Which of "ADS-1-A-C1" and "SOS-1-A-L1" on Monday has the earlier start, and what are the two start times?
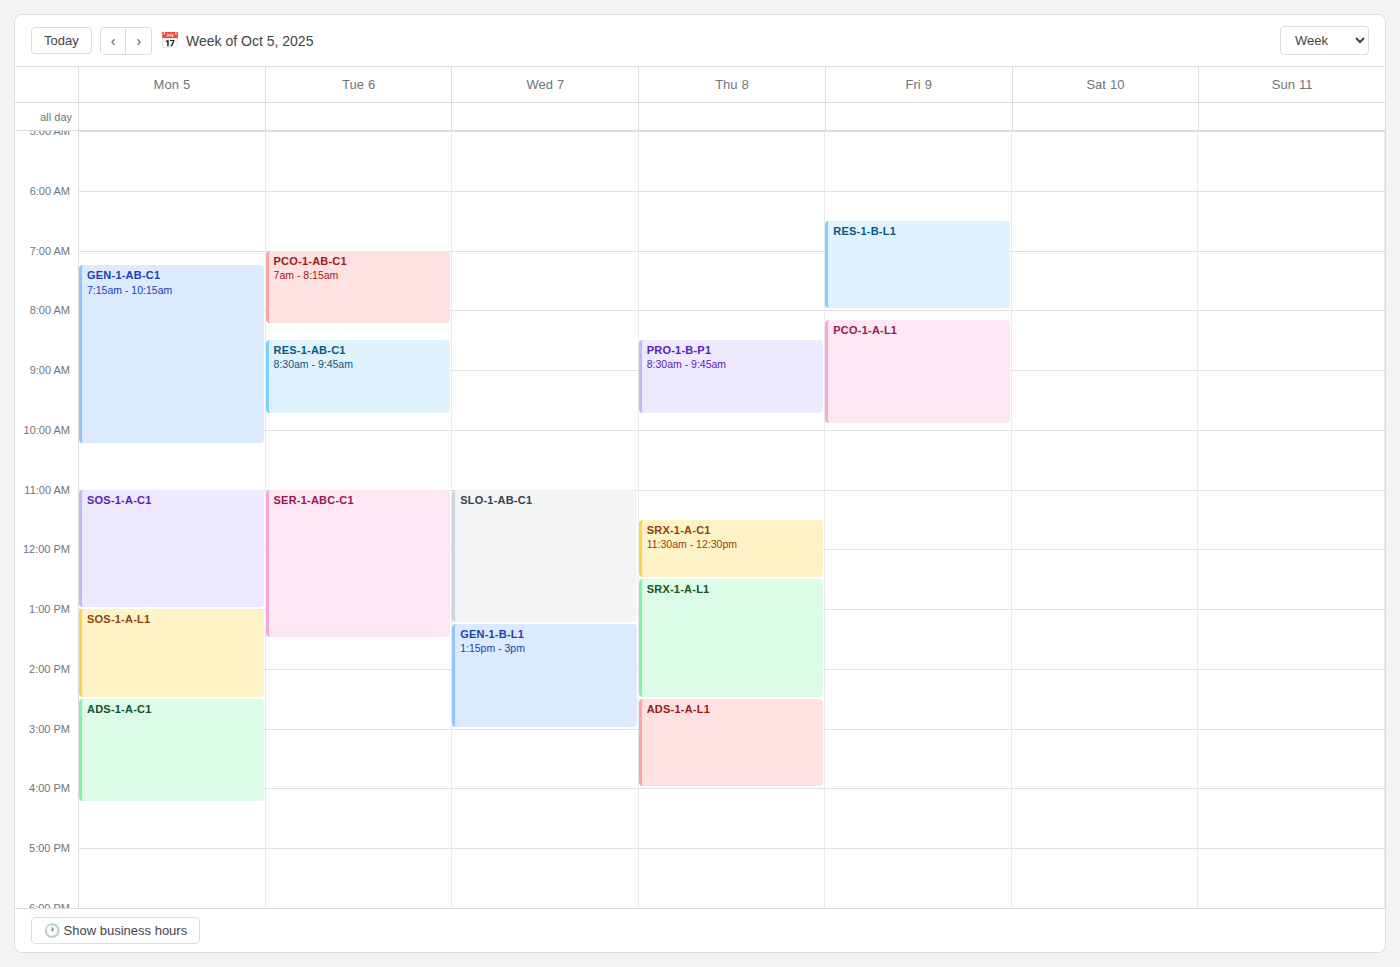
"SOS-1-A-L1" 13:00; "ADS-1-A-C1" 14:30.